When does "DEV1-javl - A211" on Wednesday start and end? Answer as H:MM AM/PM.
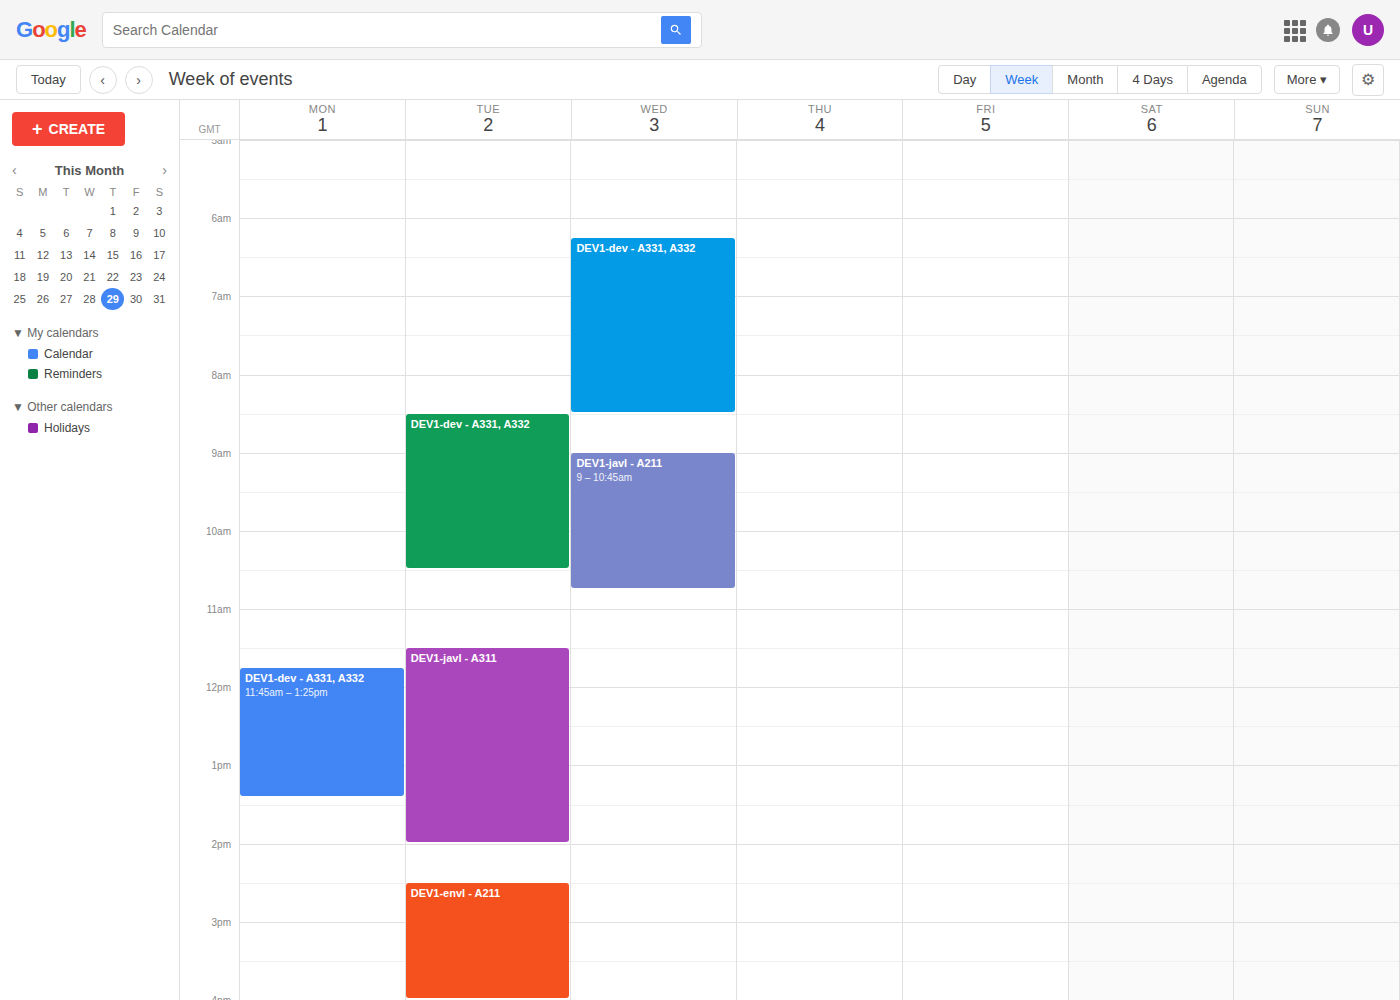
9:00 AM to 10:45 AM